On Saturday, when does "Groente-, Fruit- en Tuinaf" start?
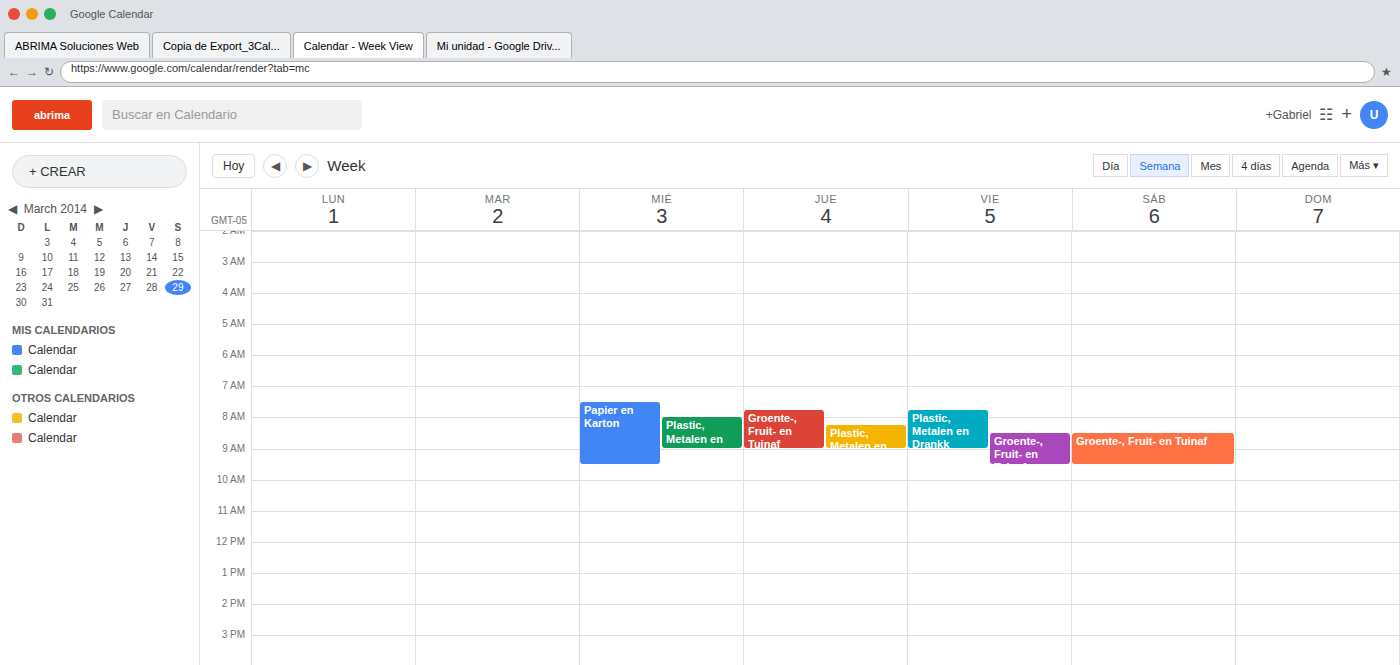
8:30 AM